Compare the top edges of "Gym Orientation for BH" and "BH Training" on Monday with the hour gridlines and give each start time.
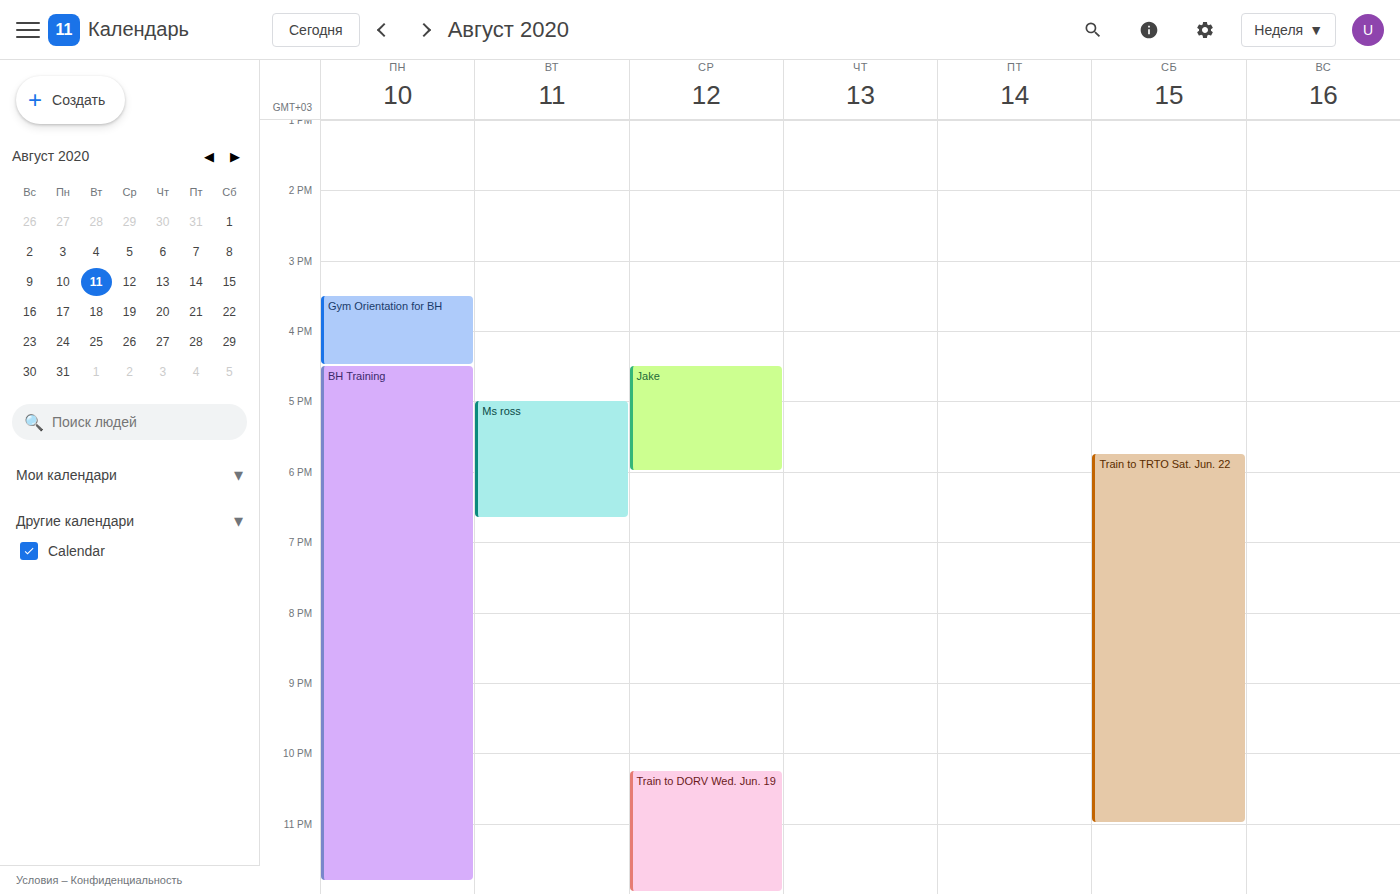
"Gym Orientation for BH": 3:30 PM, halfway between the 3 PM and 4 PM lines. "BH Training": 4:30 PM, halfway between the 4 PM and 5 PM lines.